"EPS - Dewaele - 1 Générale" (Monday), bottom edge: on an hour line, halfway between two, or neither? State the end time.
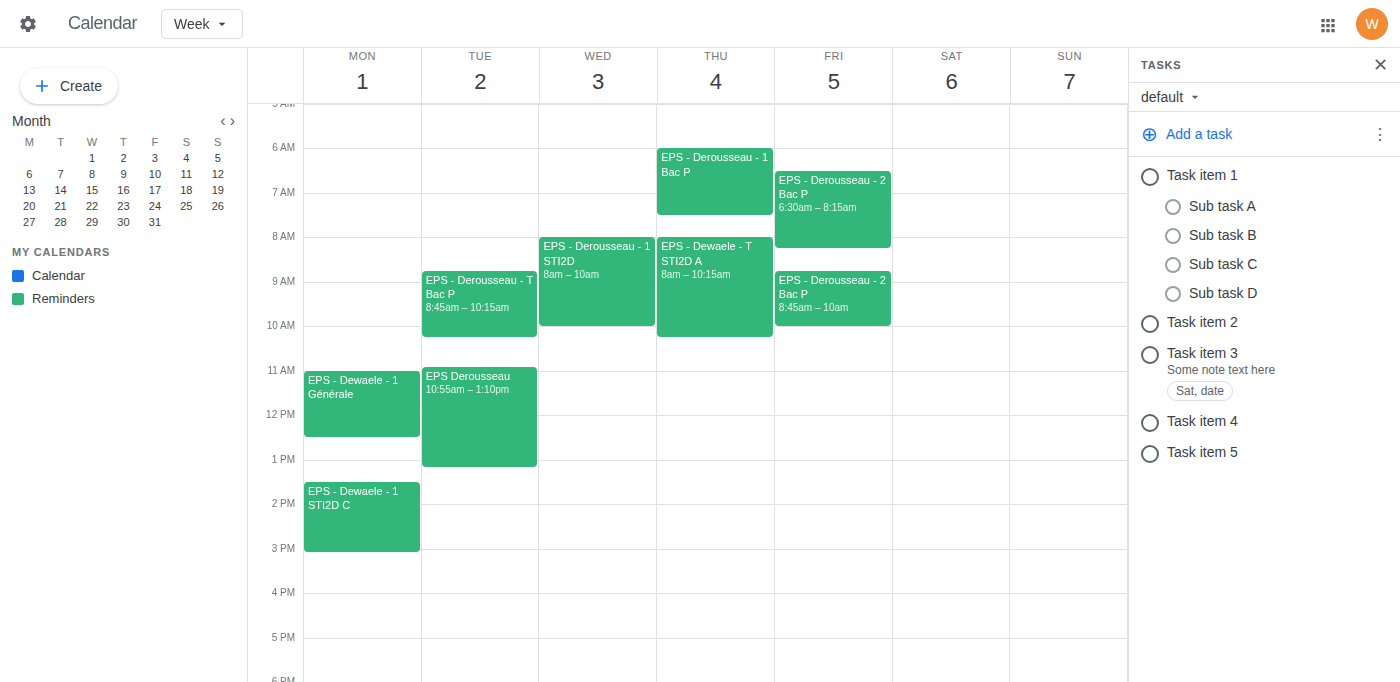
12:30 PM -- halfway between the 12 PM and 1 PM lines.